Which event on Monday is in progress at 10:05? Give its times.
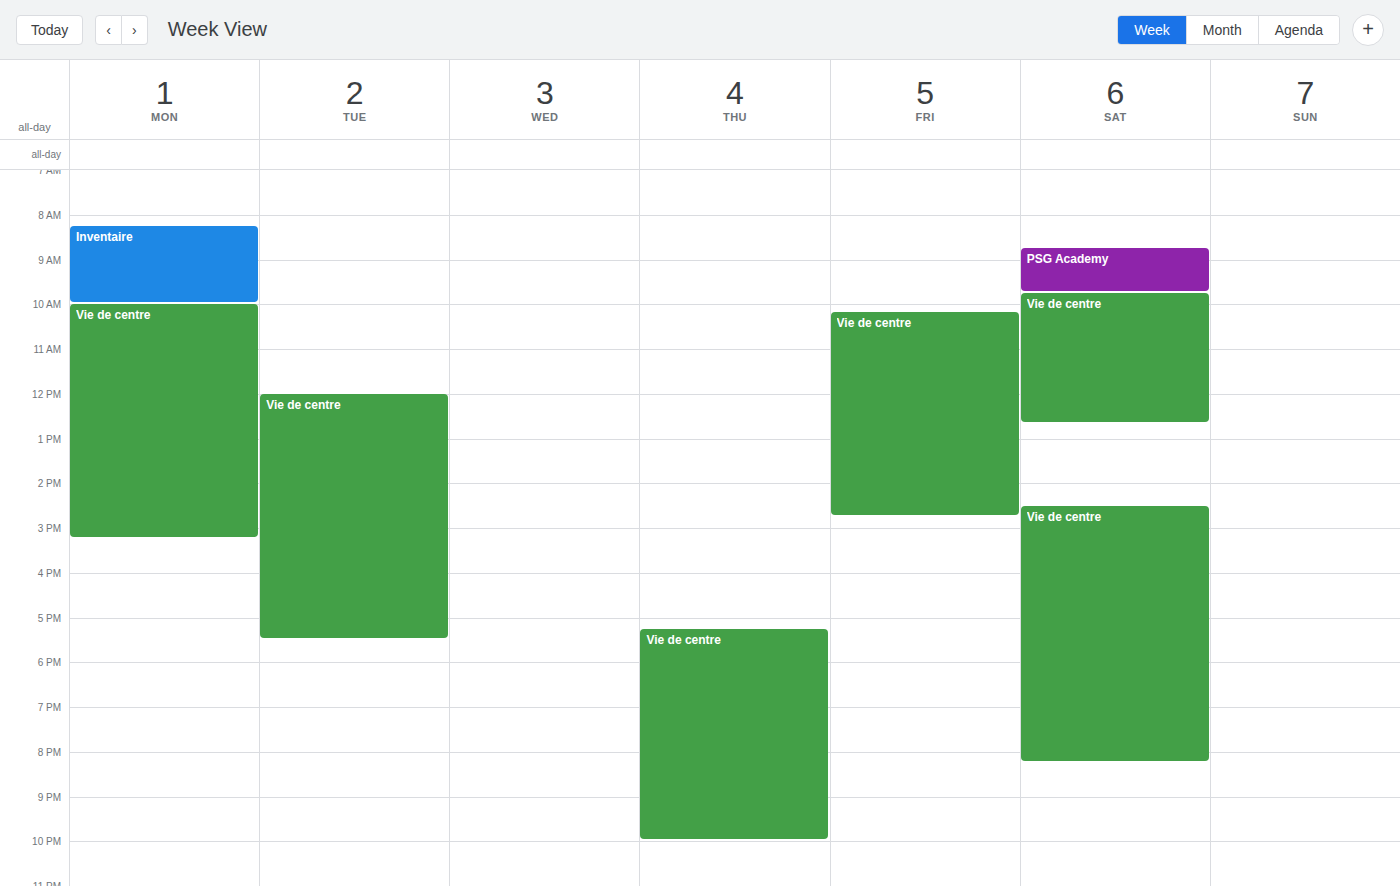
"Vie de centre", 10:00 to 15:15